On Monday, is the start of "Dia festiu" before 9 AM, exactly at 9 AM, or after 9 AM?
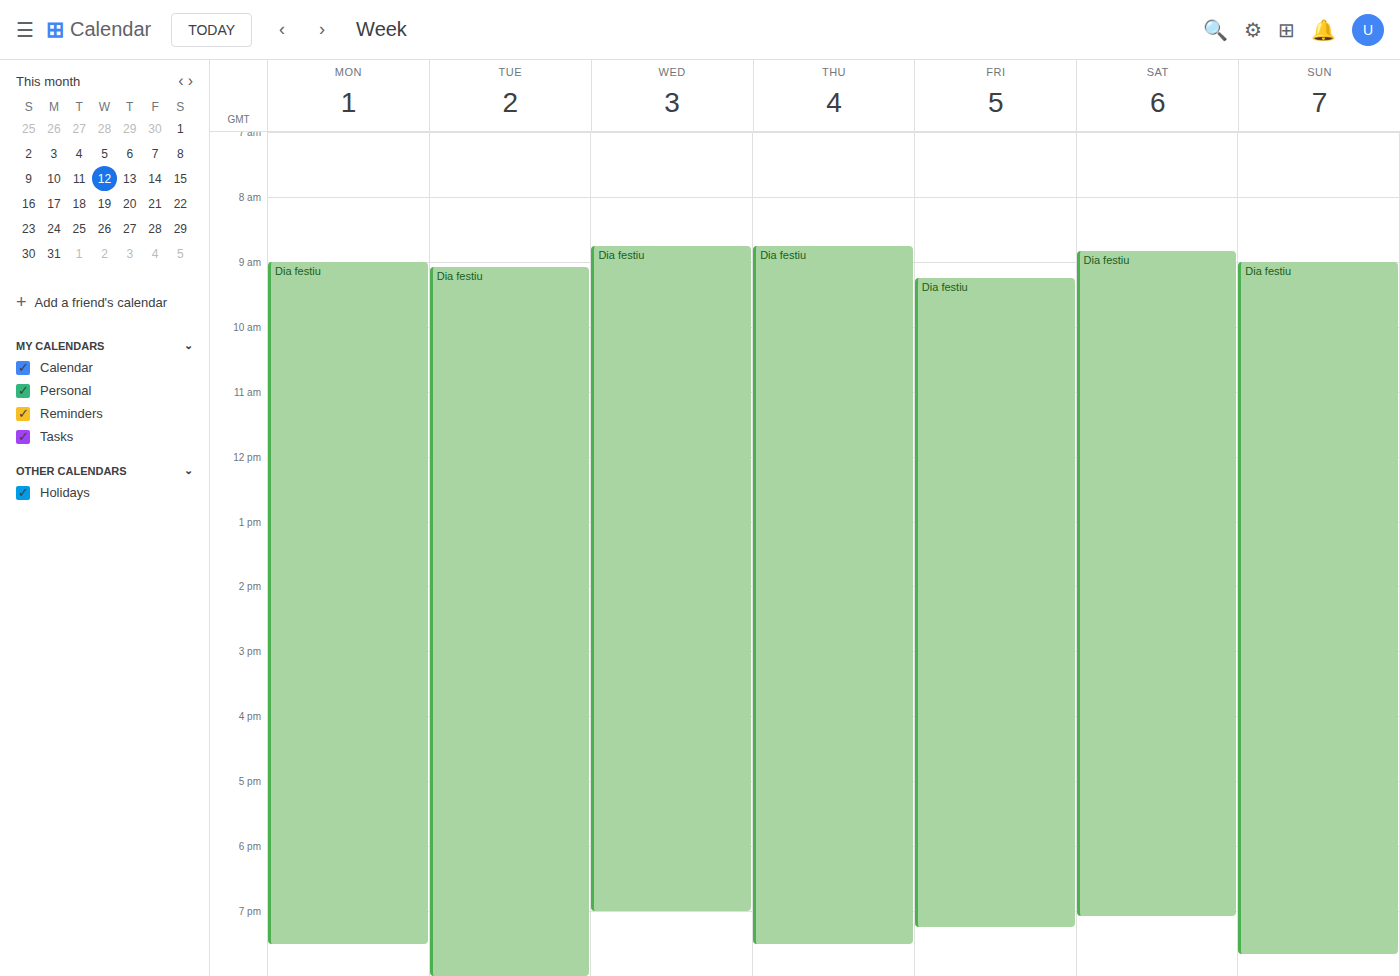
9:00 AM -- exactly at 9 AM, on the 9 AM line.